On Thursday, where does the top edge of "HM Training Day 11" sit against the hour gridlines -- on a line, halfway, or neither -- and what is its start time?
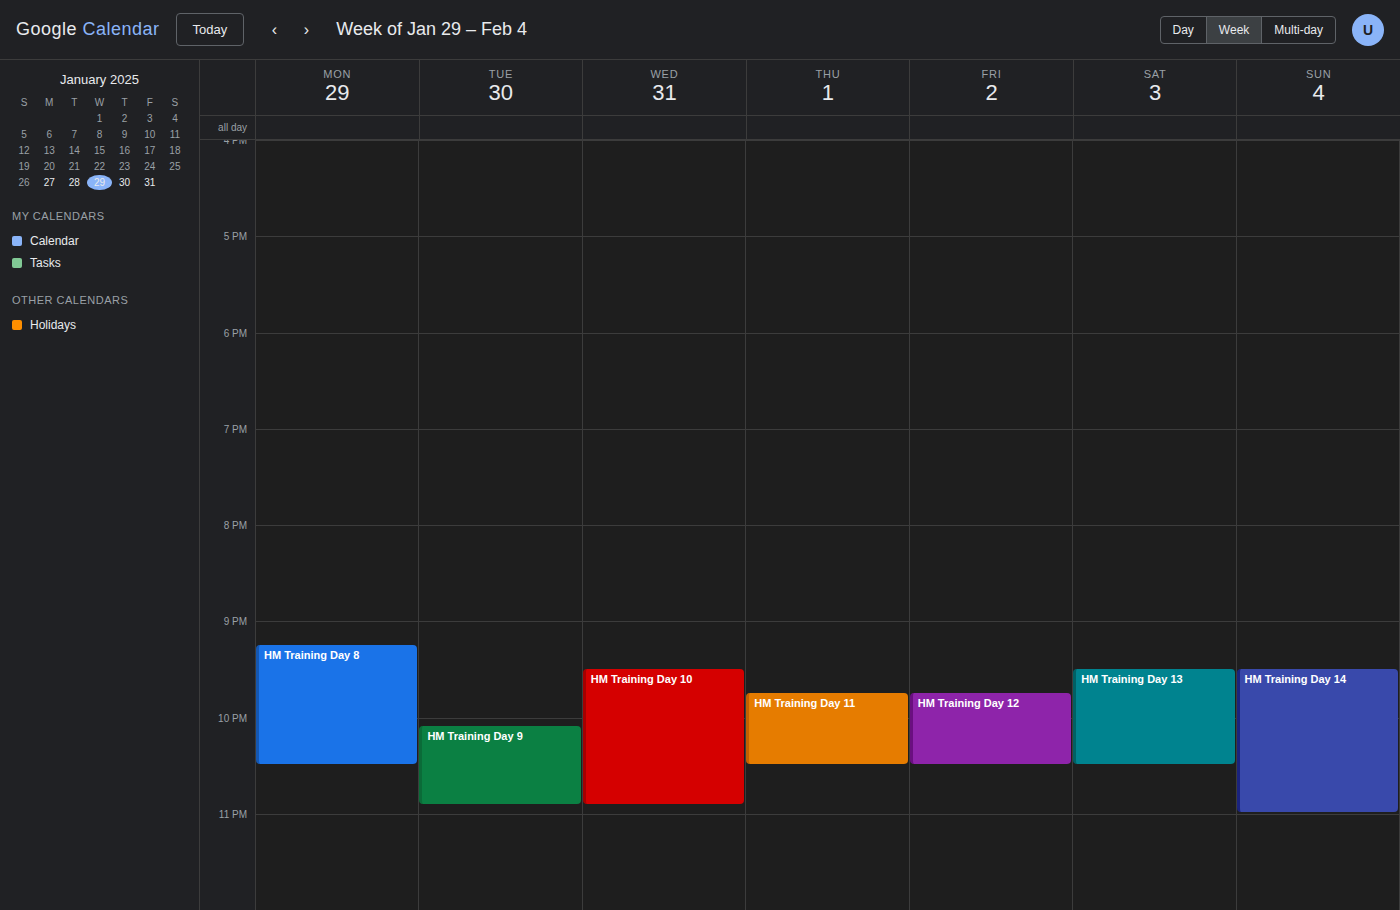
9:45 PM -- neither: three quarters of the way from the 9 PM line to the 10 PM line.